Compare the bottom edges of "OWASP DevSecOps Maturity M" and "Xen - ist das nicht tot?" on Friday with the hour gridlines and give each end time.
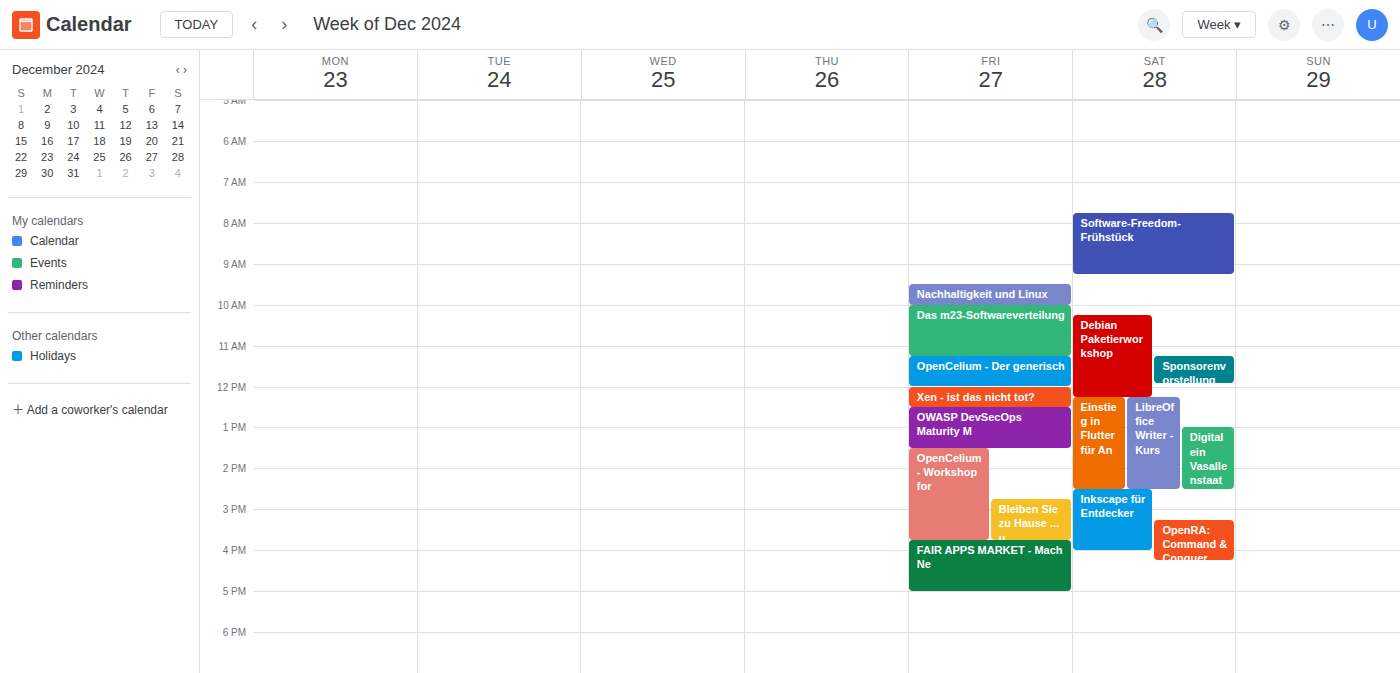
"OWASP DevSecOps Maturity M": 1:30 PM, halfway between the 1 PM and 2 PM lines. "Xen - ist das nicht tot?": 12:30 PM, halfway between the 12 PM and 1 PM lines.